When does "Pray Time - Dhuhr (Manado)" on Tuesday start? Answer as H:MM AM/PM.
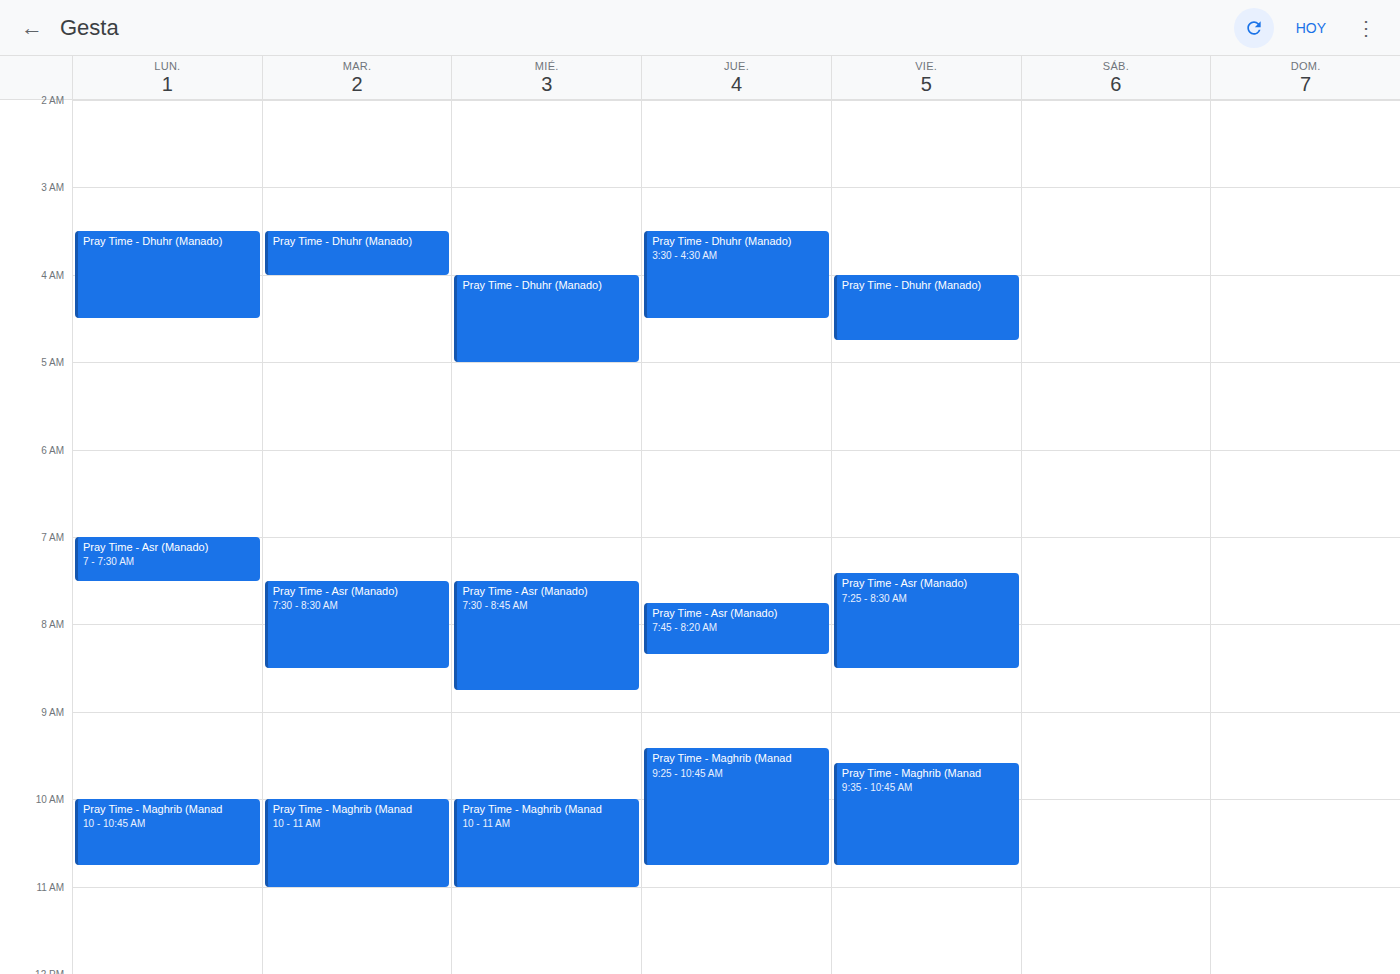
3:30 AM